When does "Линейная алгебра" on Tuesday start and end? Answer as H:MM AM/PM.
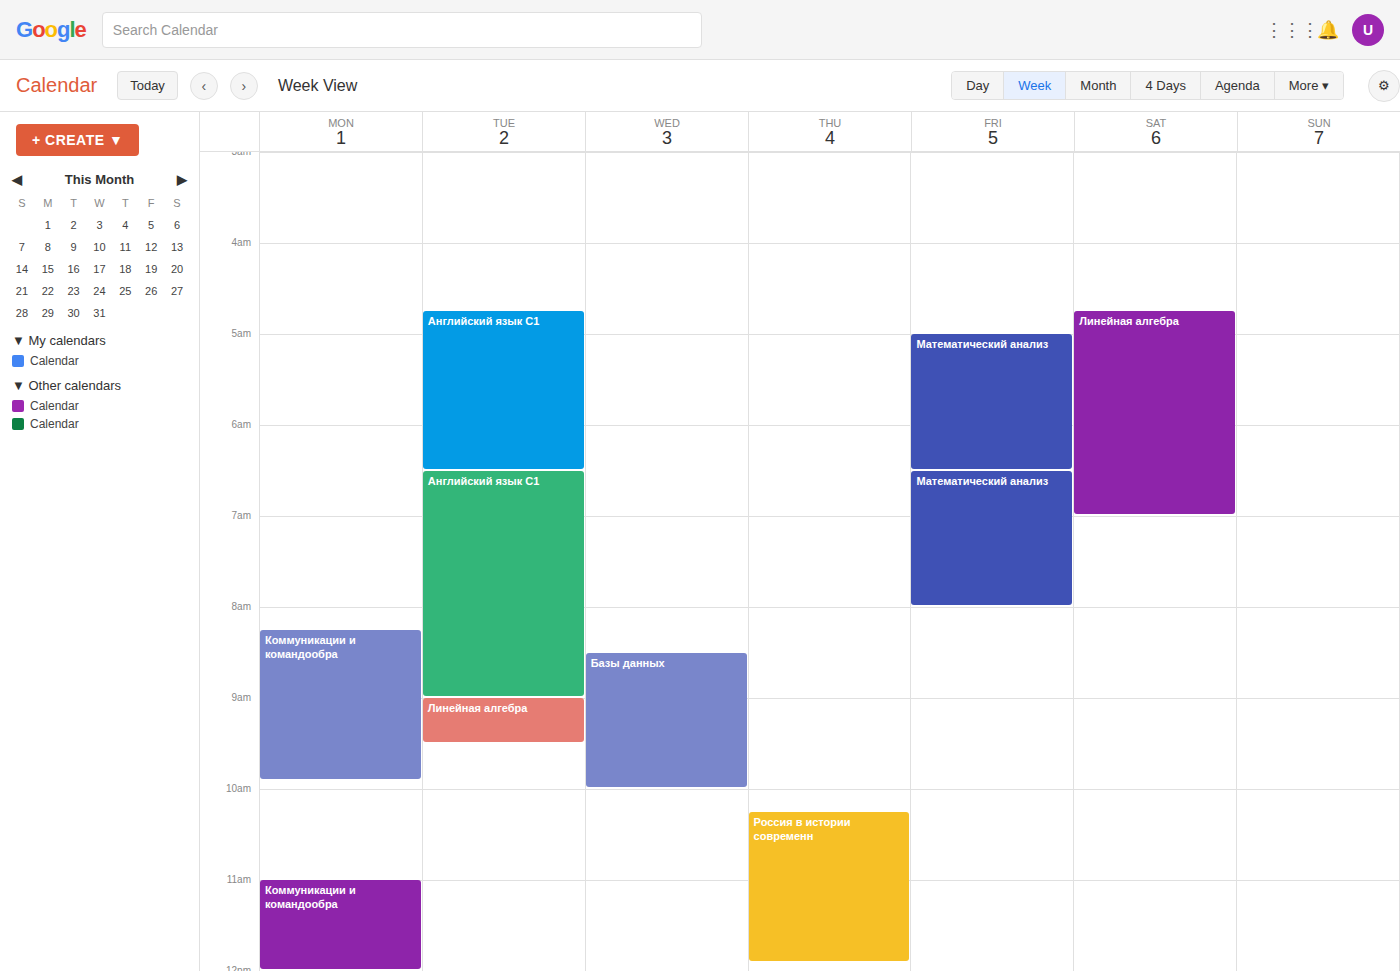
9:00 AM to 9:30 AM